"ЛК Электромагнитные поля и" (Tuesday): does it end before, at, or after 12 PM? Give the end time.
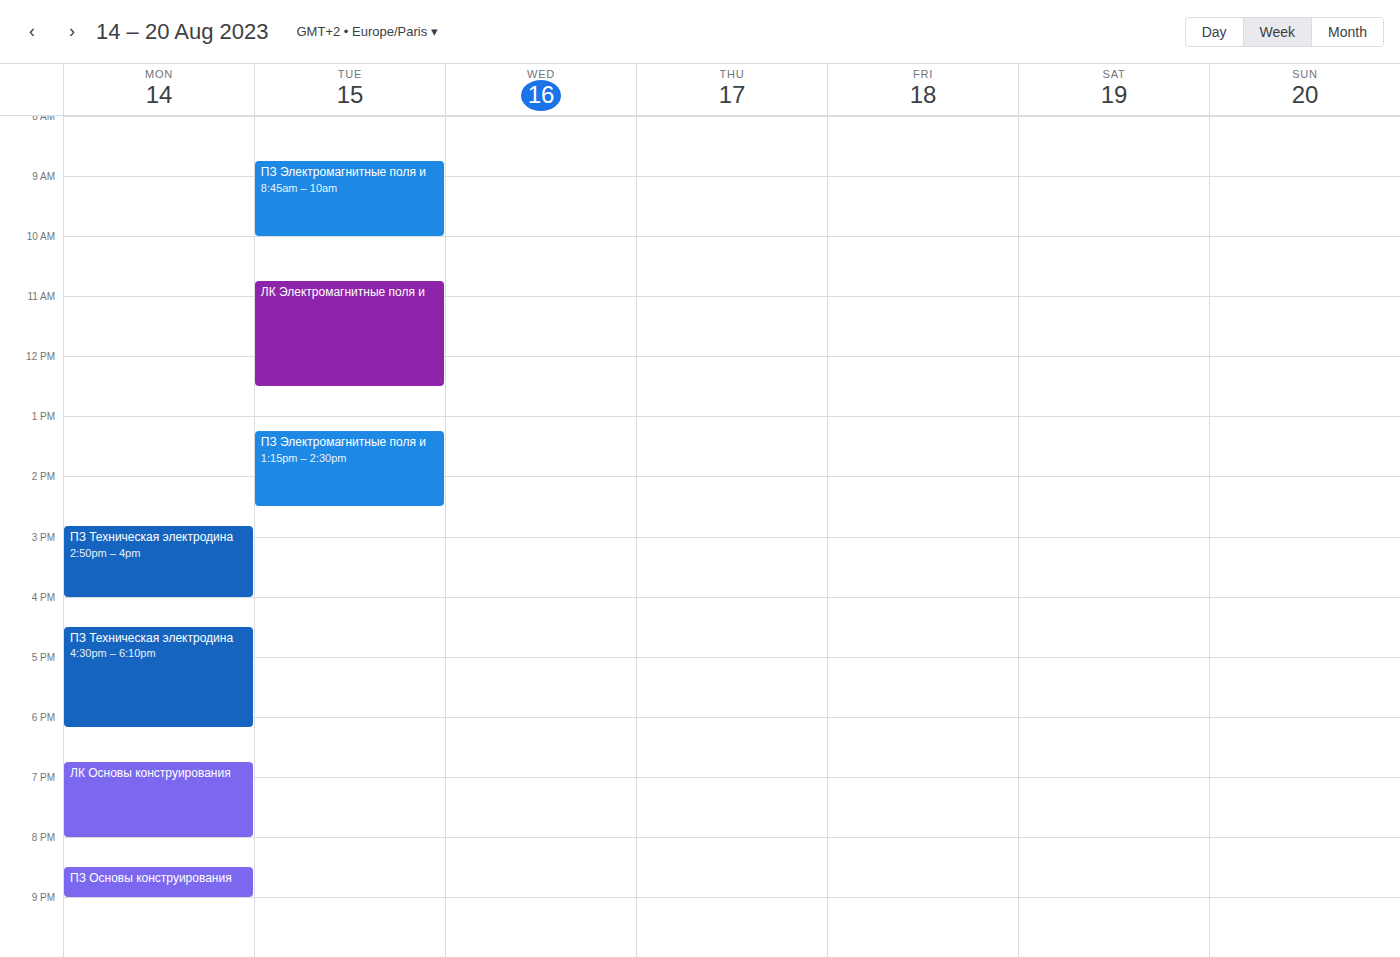
12:30 PM -- after 12 PM, 30 minutes below the 12 PM line.